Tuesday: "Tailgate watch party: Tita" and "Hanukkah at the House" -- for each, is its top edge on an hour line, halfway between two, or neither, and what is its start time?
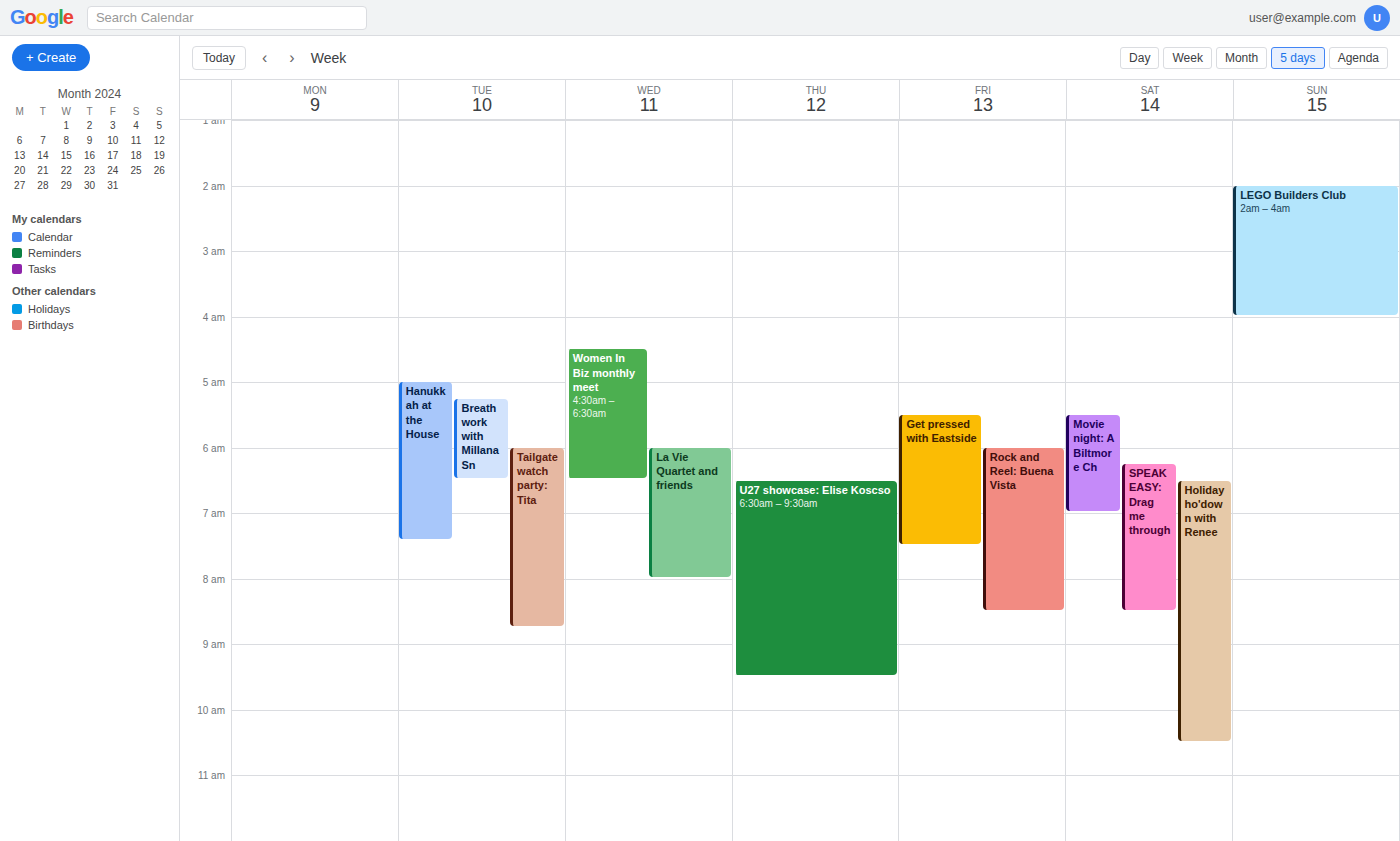
"Tailgate watch party: Tita": 6:00 AM, exactly on the 6 AM line. "Hanukkah at the House": 5:00 AM, exactly on the 5 AM line.